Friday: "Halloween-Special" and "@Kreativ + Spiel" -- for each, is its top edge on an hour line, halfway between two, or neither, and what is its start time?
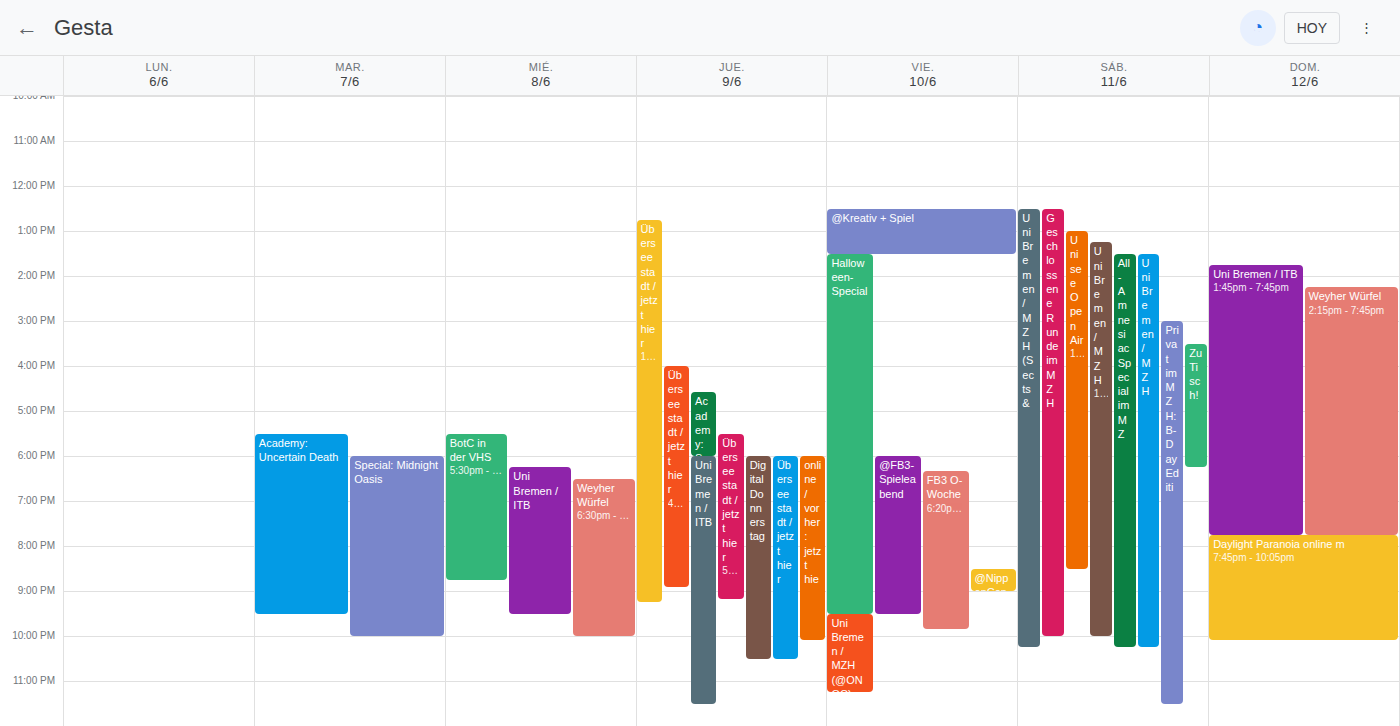
"Halloween-Special": 1:30 PM, halfway between the 1 PM and 2 PM lines. "@Kreativ + Spiel": 12:30 PM, halfway between the 12 PM and 1 PM lines.